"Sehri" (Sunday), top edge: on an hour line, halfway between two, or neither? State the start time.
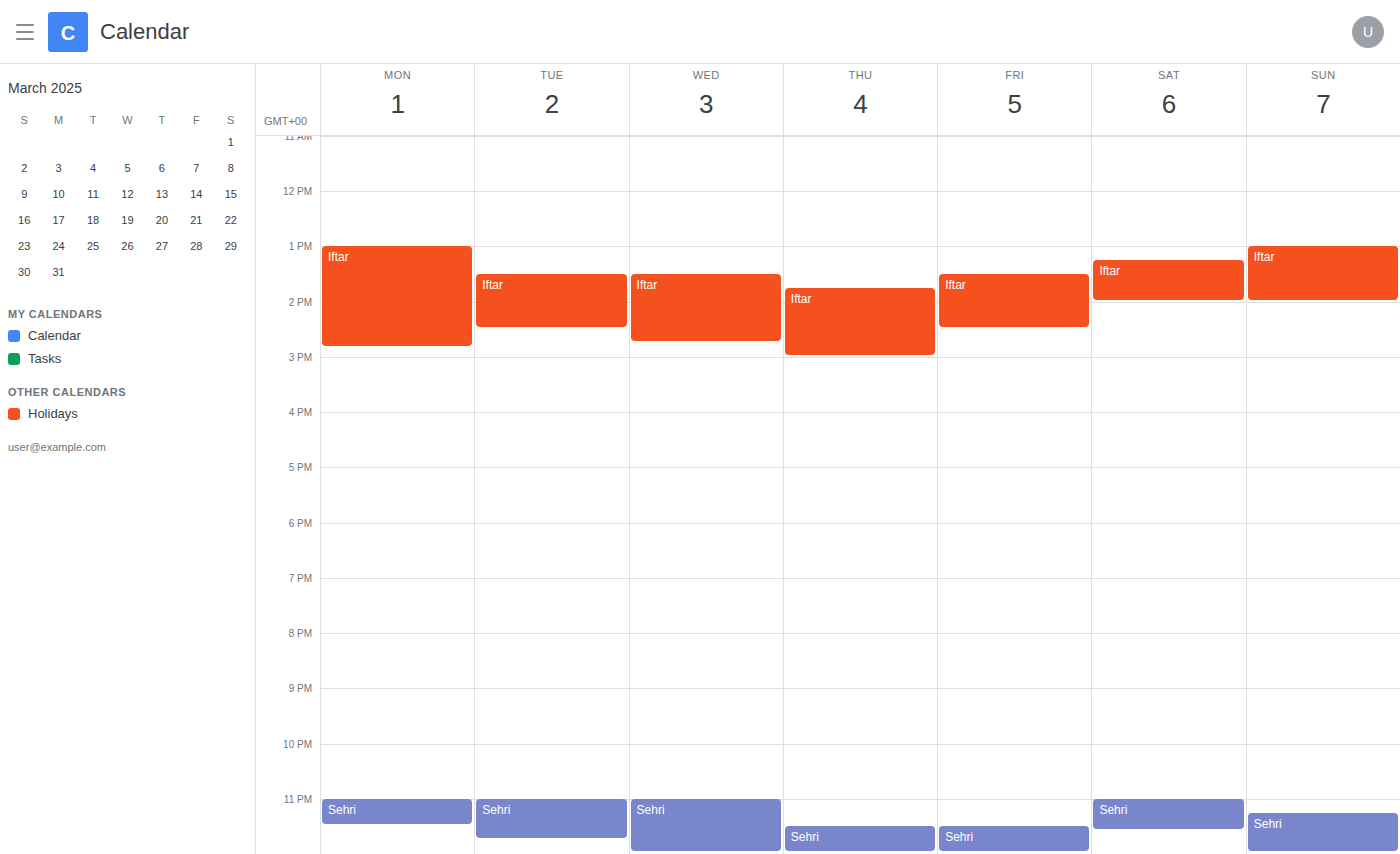
11:15 PM -- neither: a quarter of the way from the 11 PM line to the 12 AM line.